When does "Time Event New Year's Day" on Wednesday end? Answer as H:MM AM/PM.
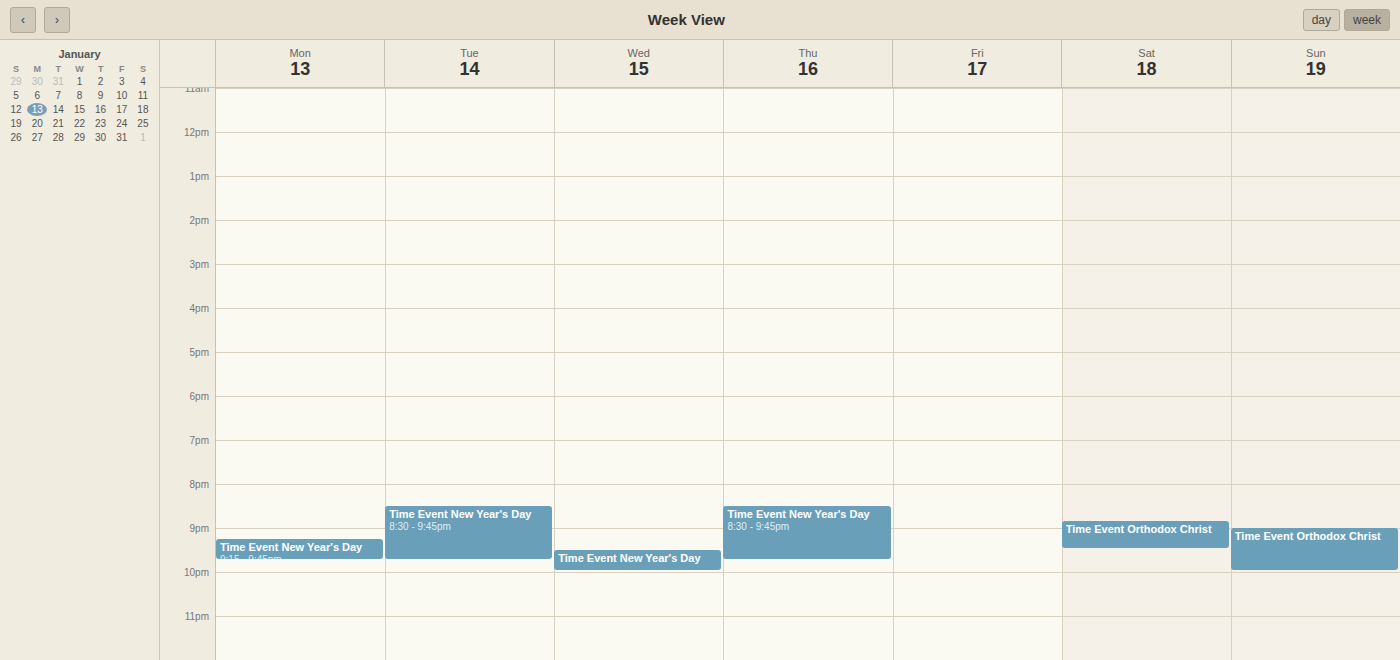
10:00 PM